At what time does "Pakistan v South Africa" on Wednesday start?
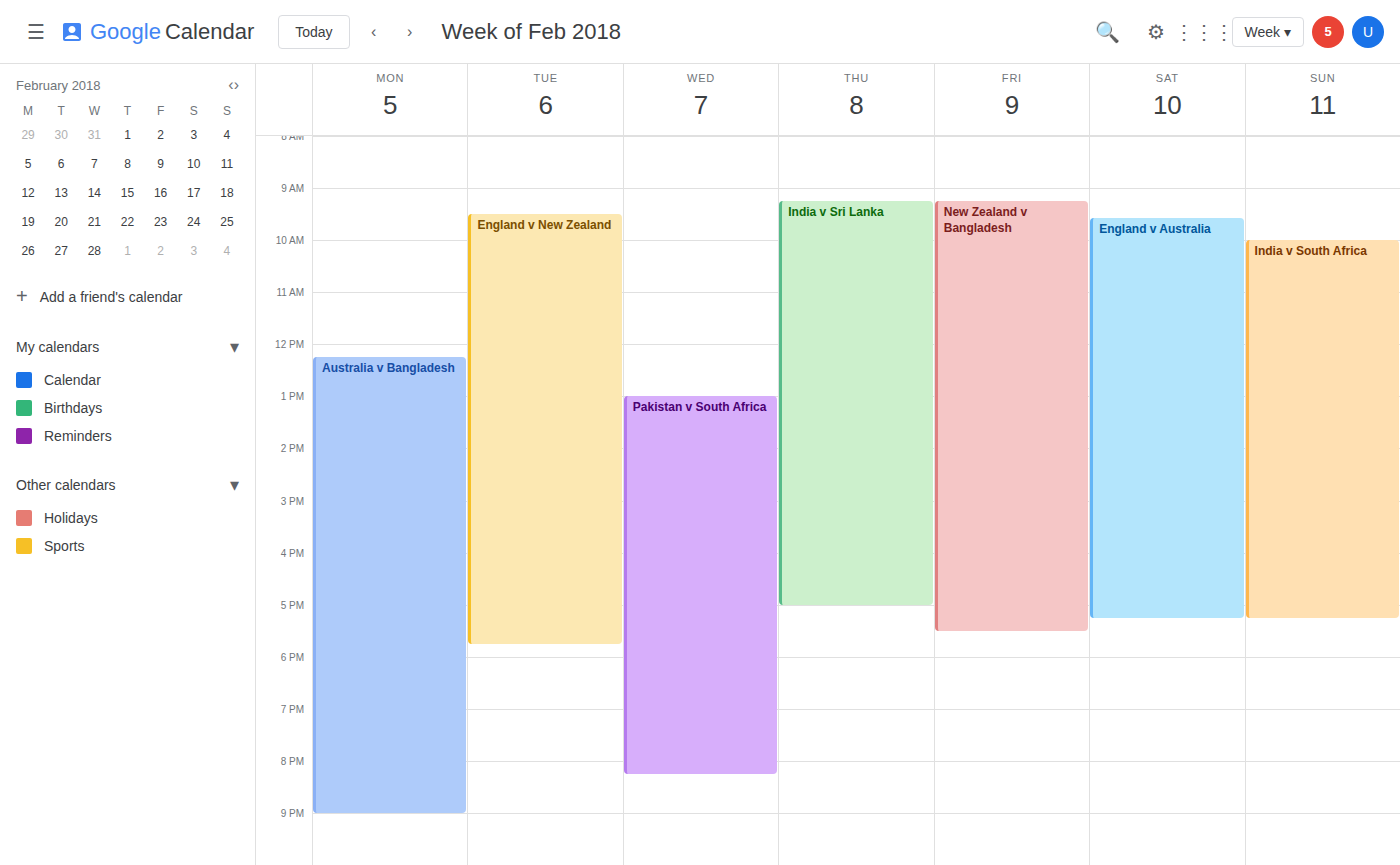
1:00 PM